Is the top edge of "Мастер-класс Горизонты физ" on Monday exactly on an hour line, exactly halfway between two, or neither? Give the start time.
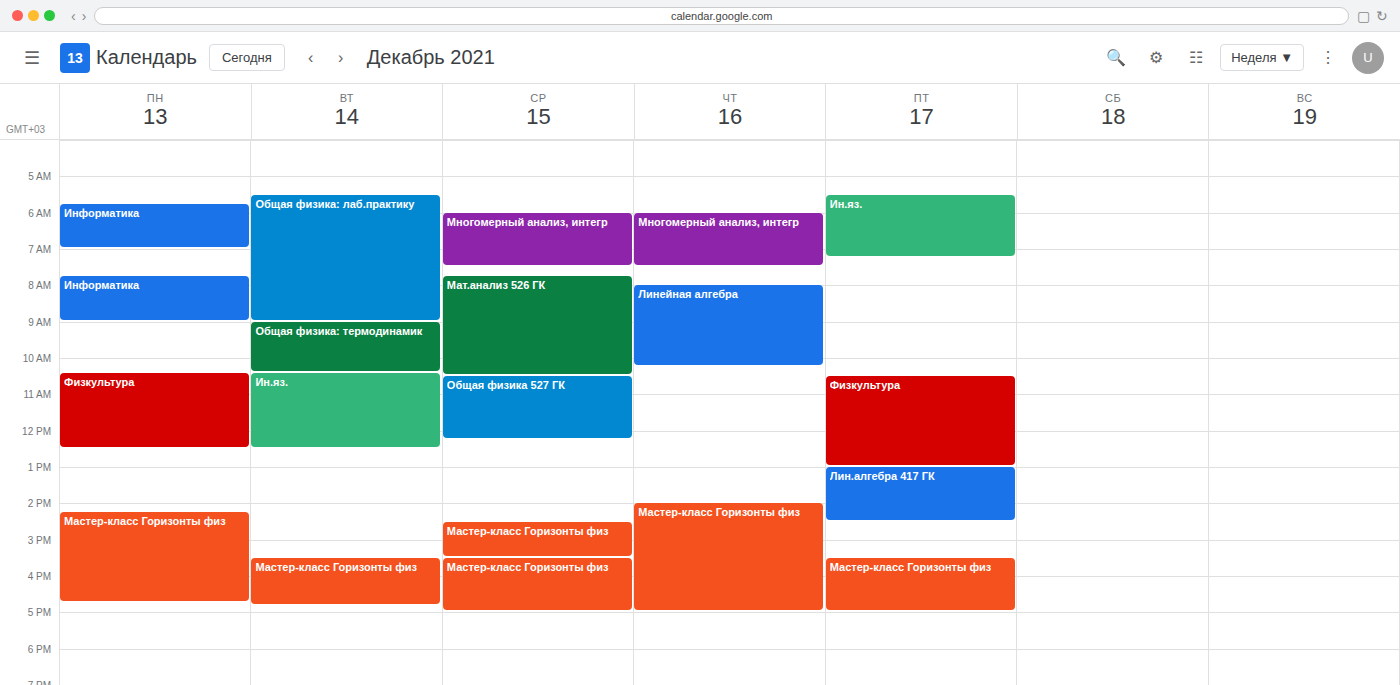
2:15 PM -- neither: a quarter of the way from the 2 PM line to the 3 PM line.